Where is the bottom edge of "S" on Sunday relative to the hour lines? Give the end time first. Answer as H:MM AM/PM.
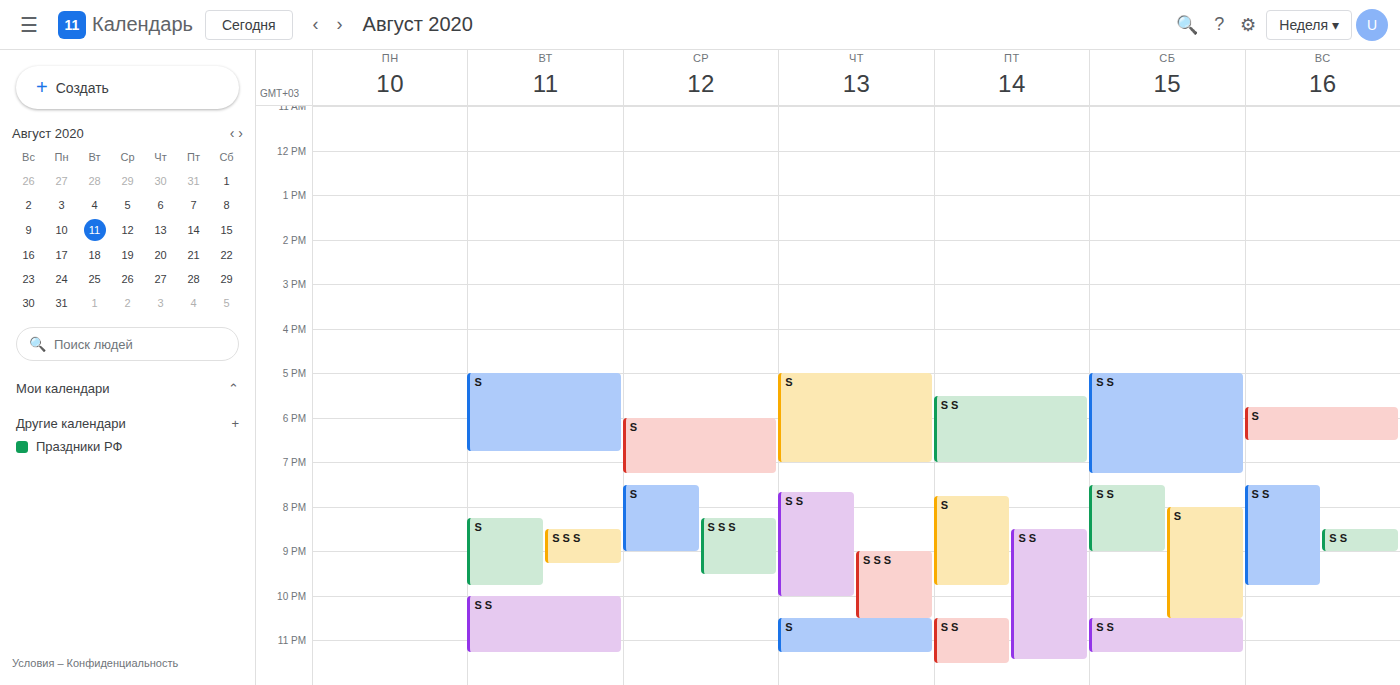
6:30 PM -- halfway between the 6 PM and 7 PM lines.